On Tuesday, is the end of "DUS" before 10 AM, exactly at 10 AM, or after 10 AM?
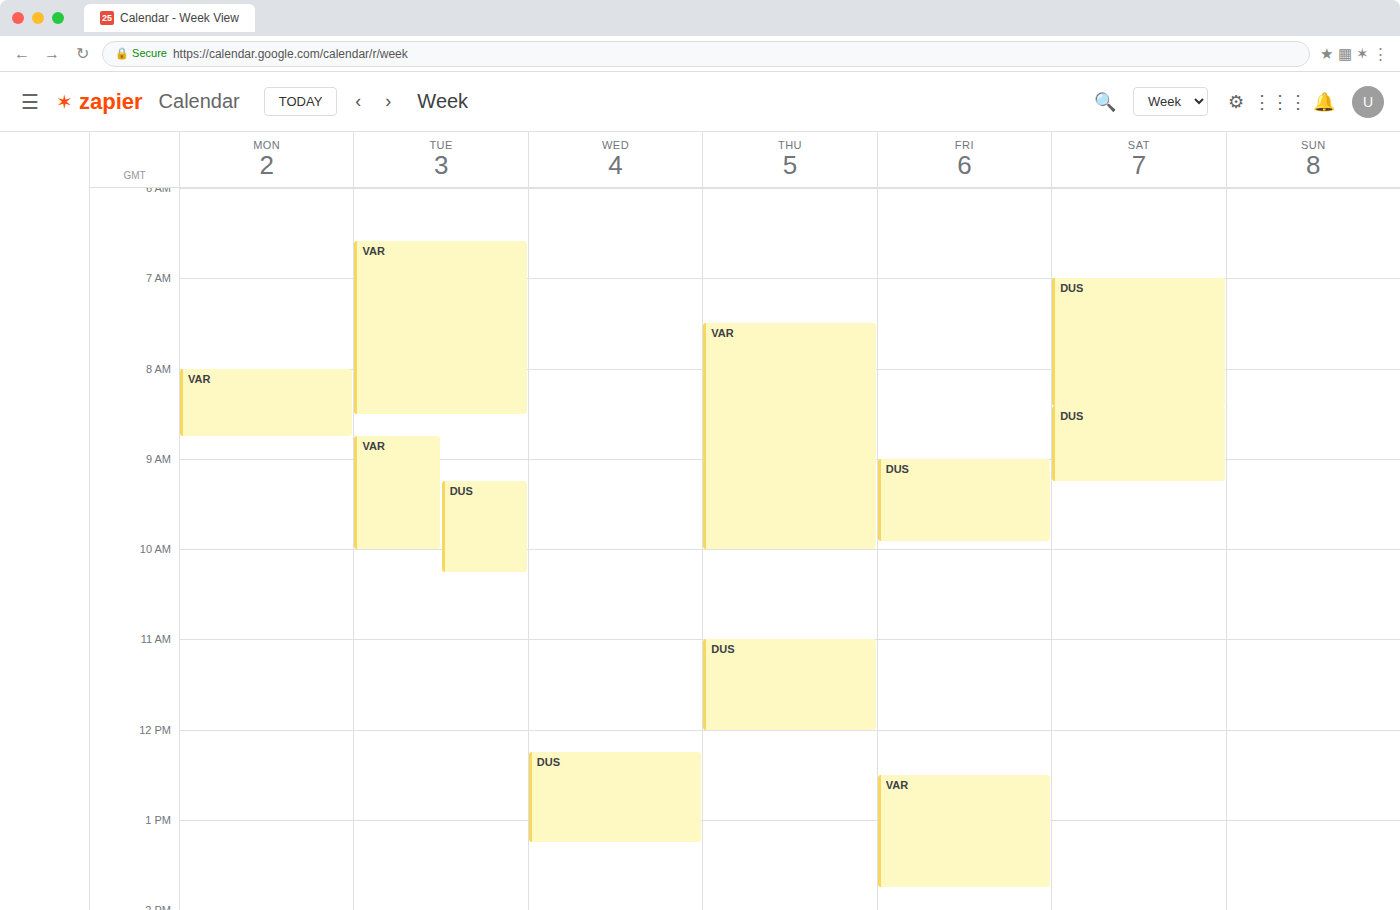
10:15 AM -- after 10 AM, 15 minutes below the 10 AM line.